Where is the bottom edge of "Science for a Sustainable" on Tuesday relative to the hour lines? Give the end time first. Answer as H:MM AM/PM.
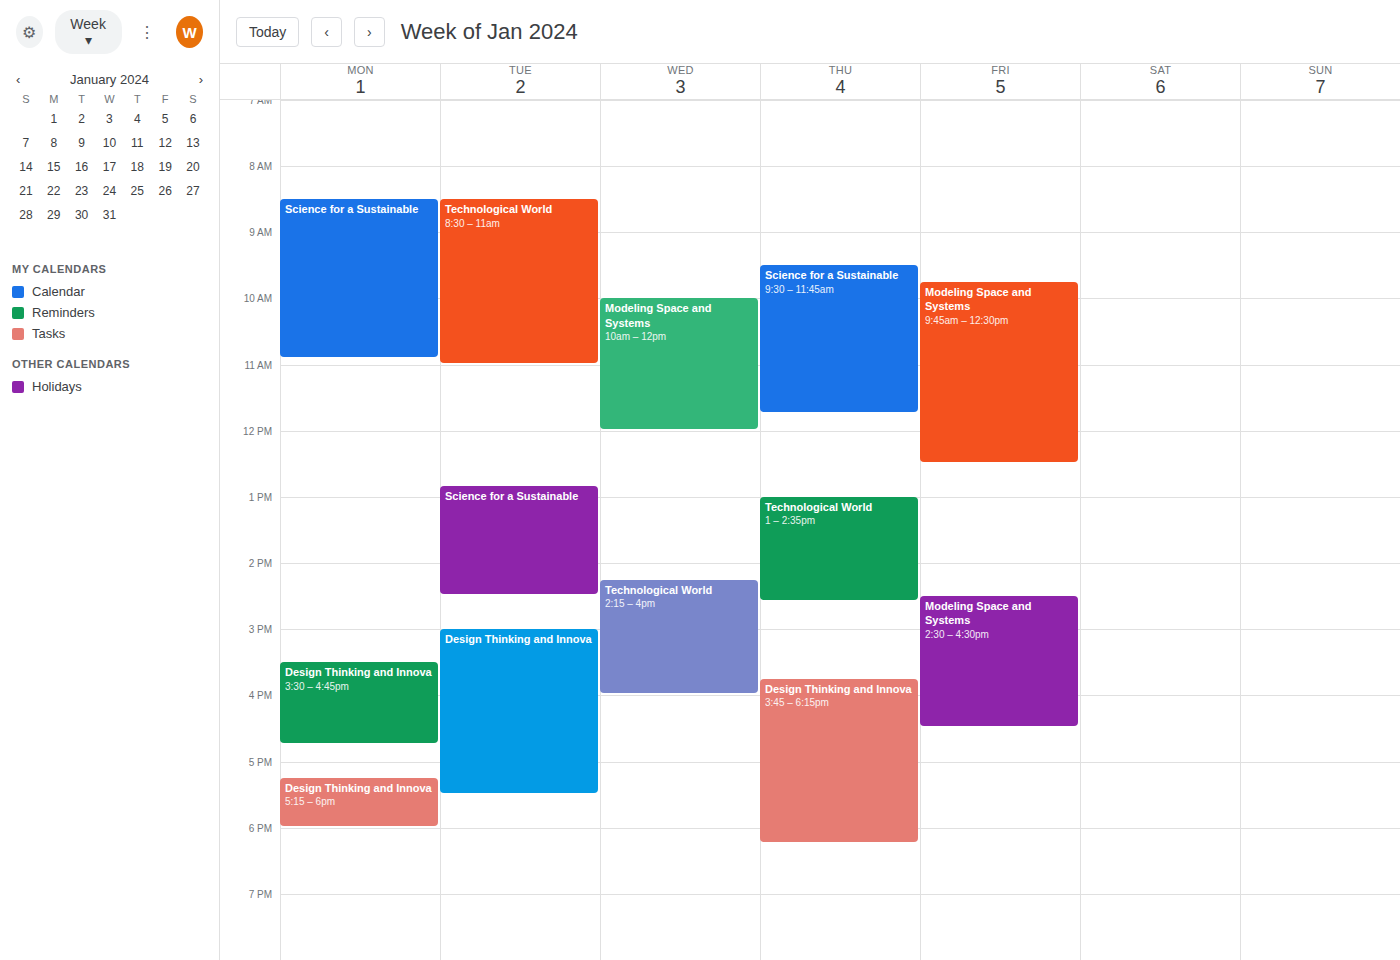
2:30 PM -- halfway between the 2 PM and 3 PM lines.